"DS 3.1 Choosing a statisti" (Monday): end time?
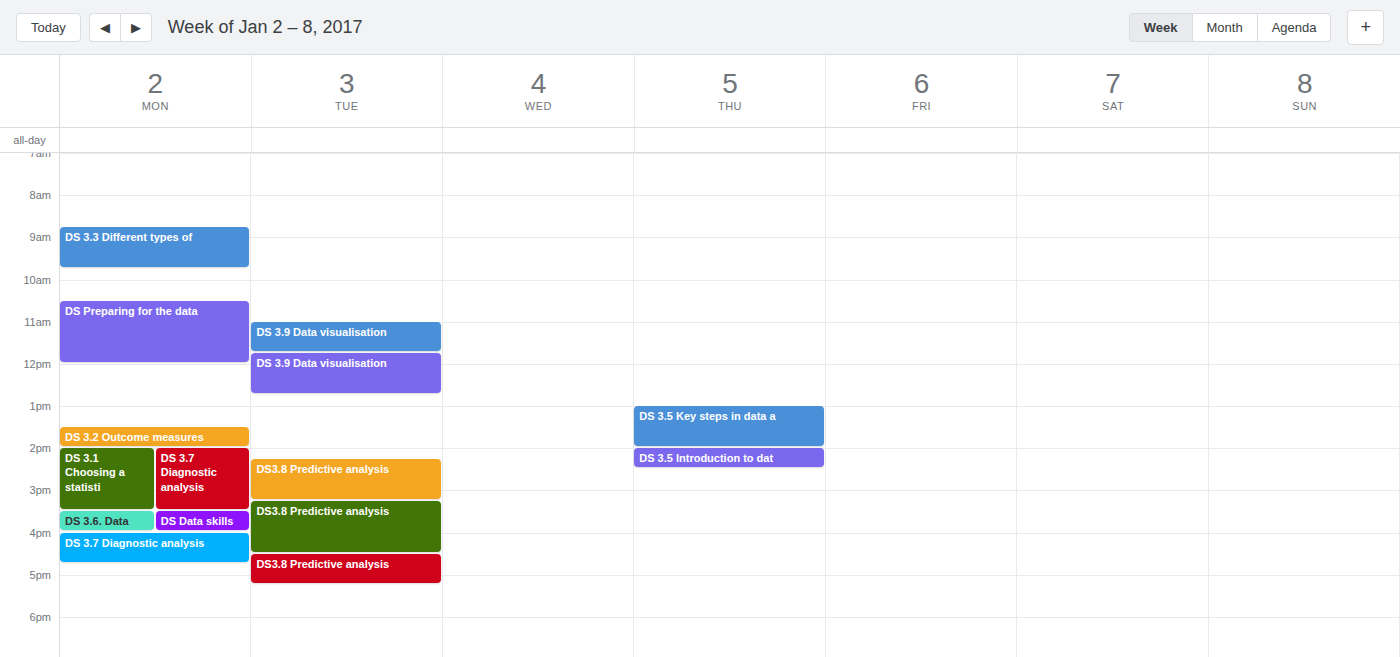
3:30 PM